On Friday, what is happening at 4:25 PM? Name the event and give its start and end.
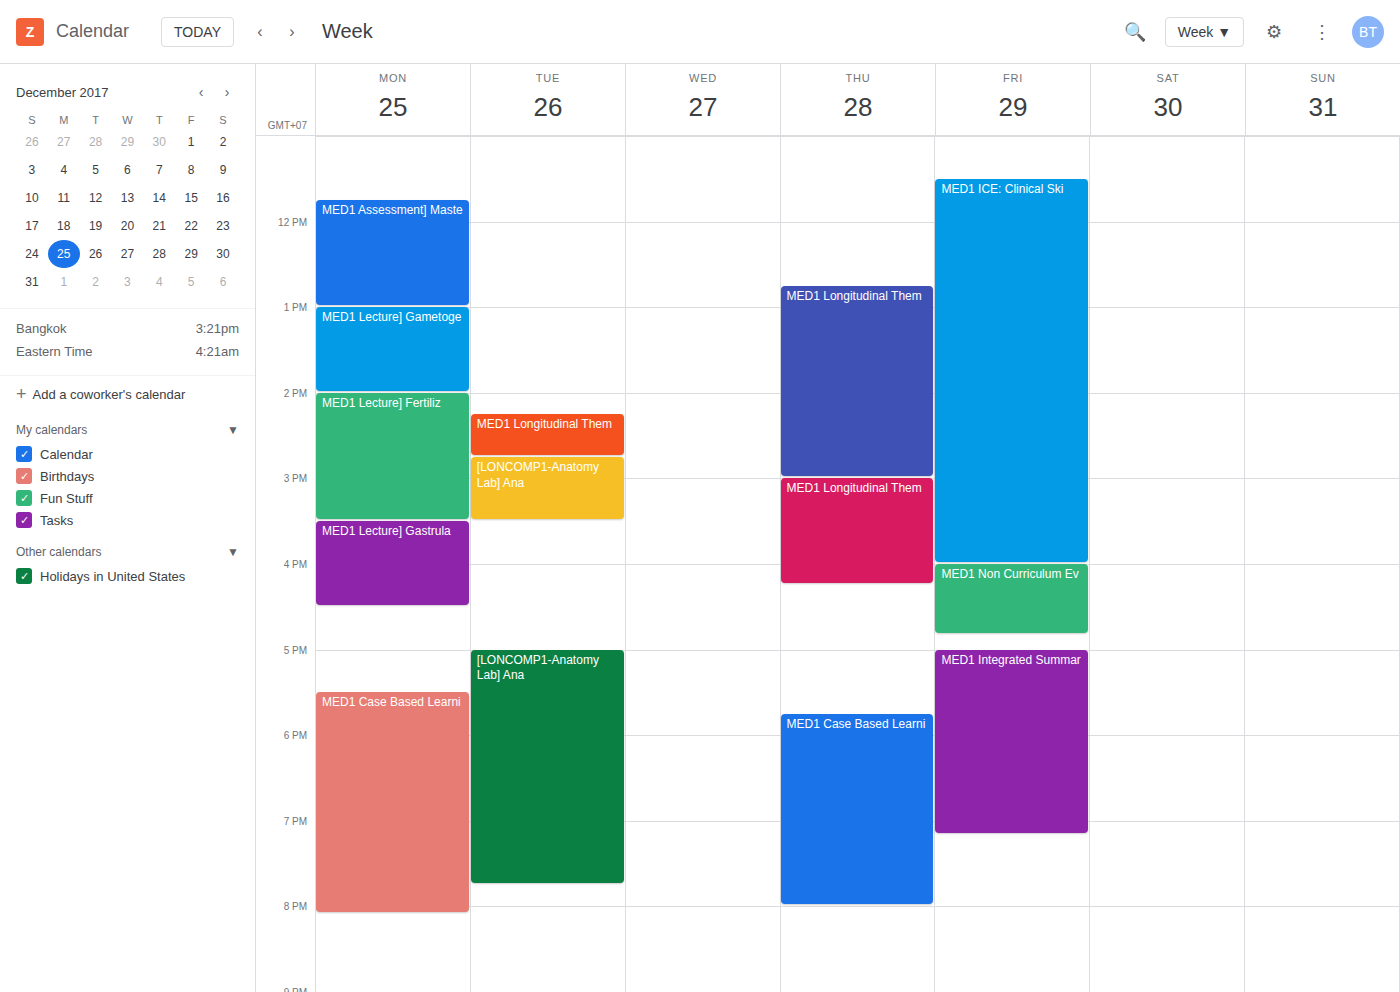
"MED1 Non Curriculum Ev", 4:00 PM to 4:50 PM